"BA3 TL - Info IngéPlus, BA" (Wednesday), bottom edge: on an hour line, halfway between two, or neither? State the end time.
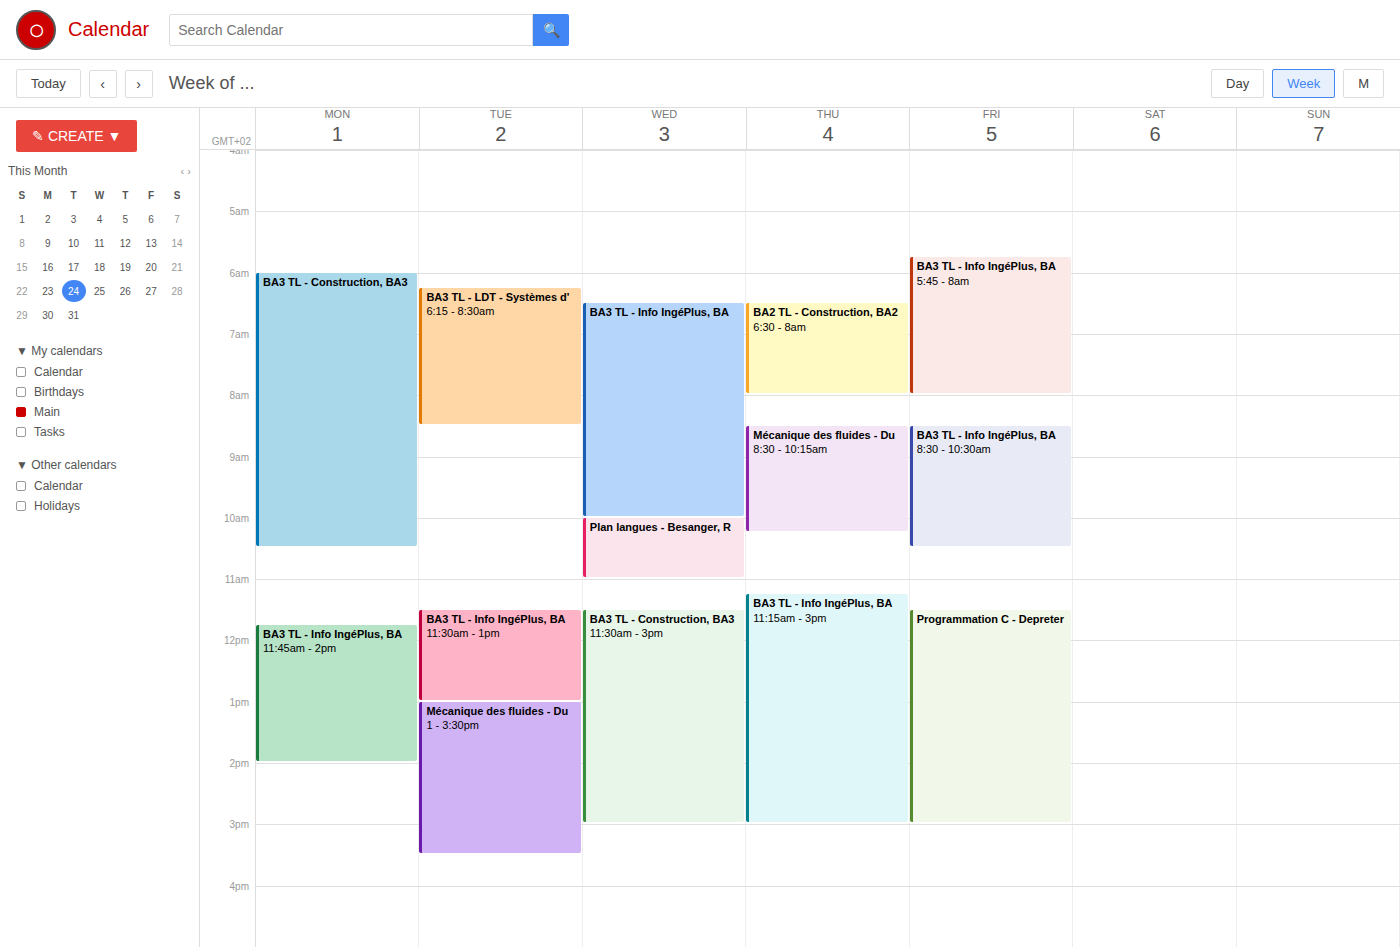
10:00 AM -- exactly on the 10 AM line.